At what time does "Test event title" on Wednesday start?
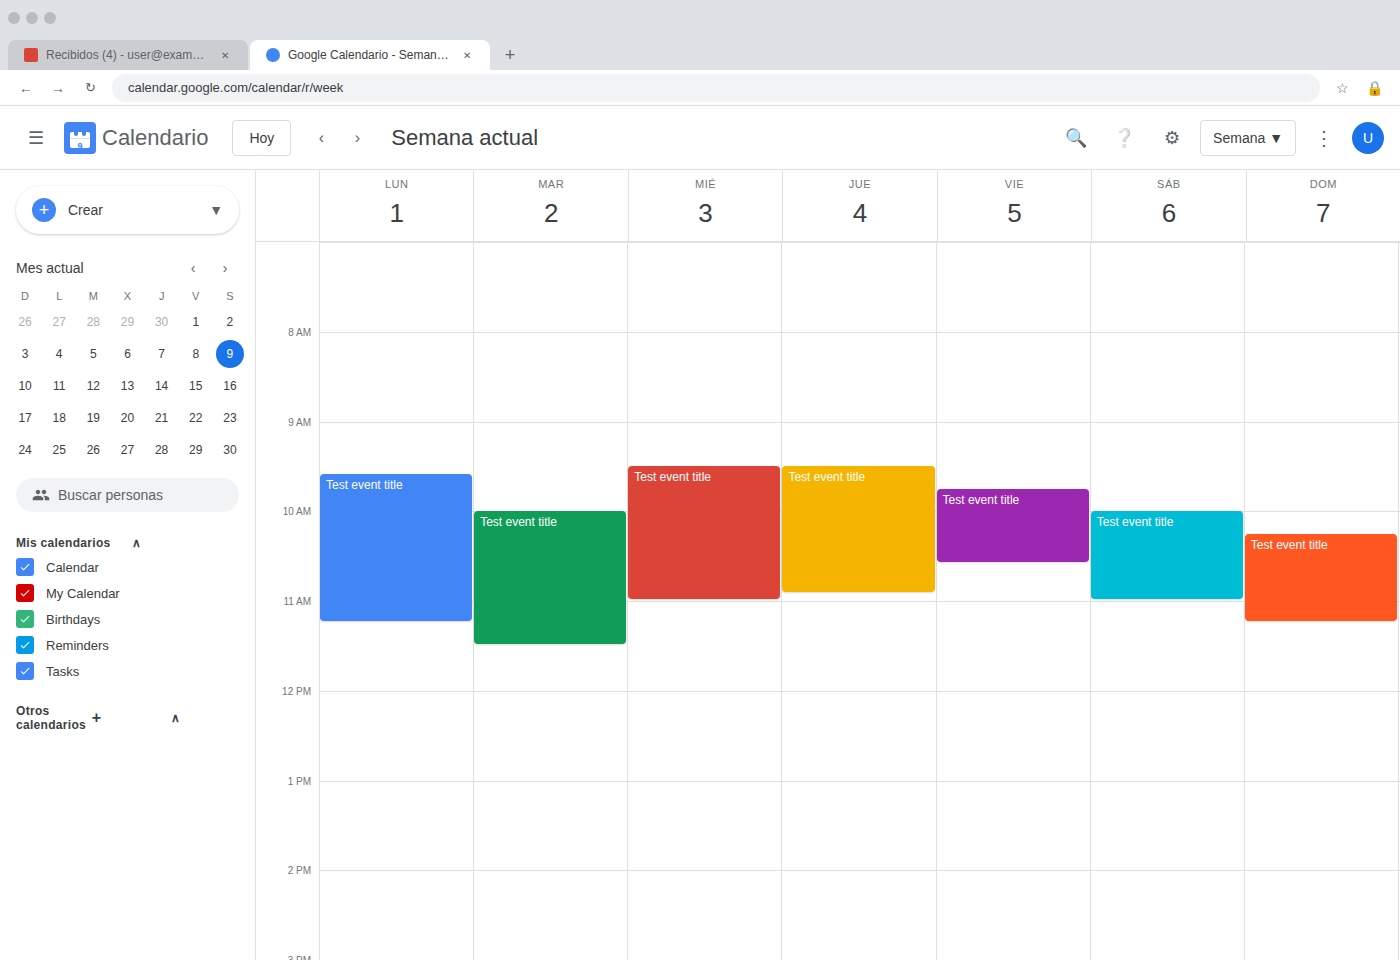
9:30 AM